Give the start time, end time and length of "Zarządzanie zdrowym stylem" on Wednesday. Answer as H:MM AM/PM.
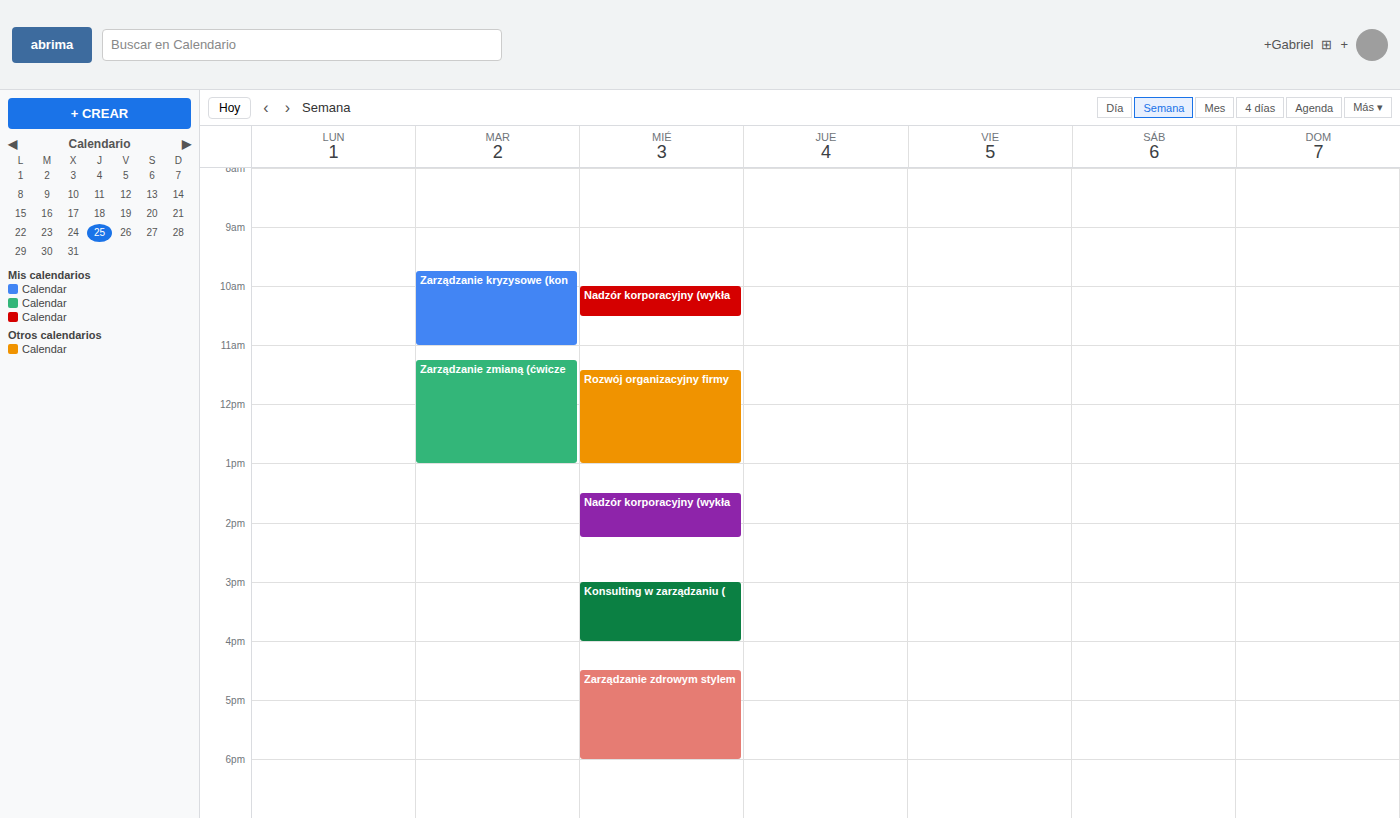
4:30 PM to 6:00 PM, 1 hour 30 minutes